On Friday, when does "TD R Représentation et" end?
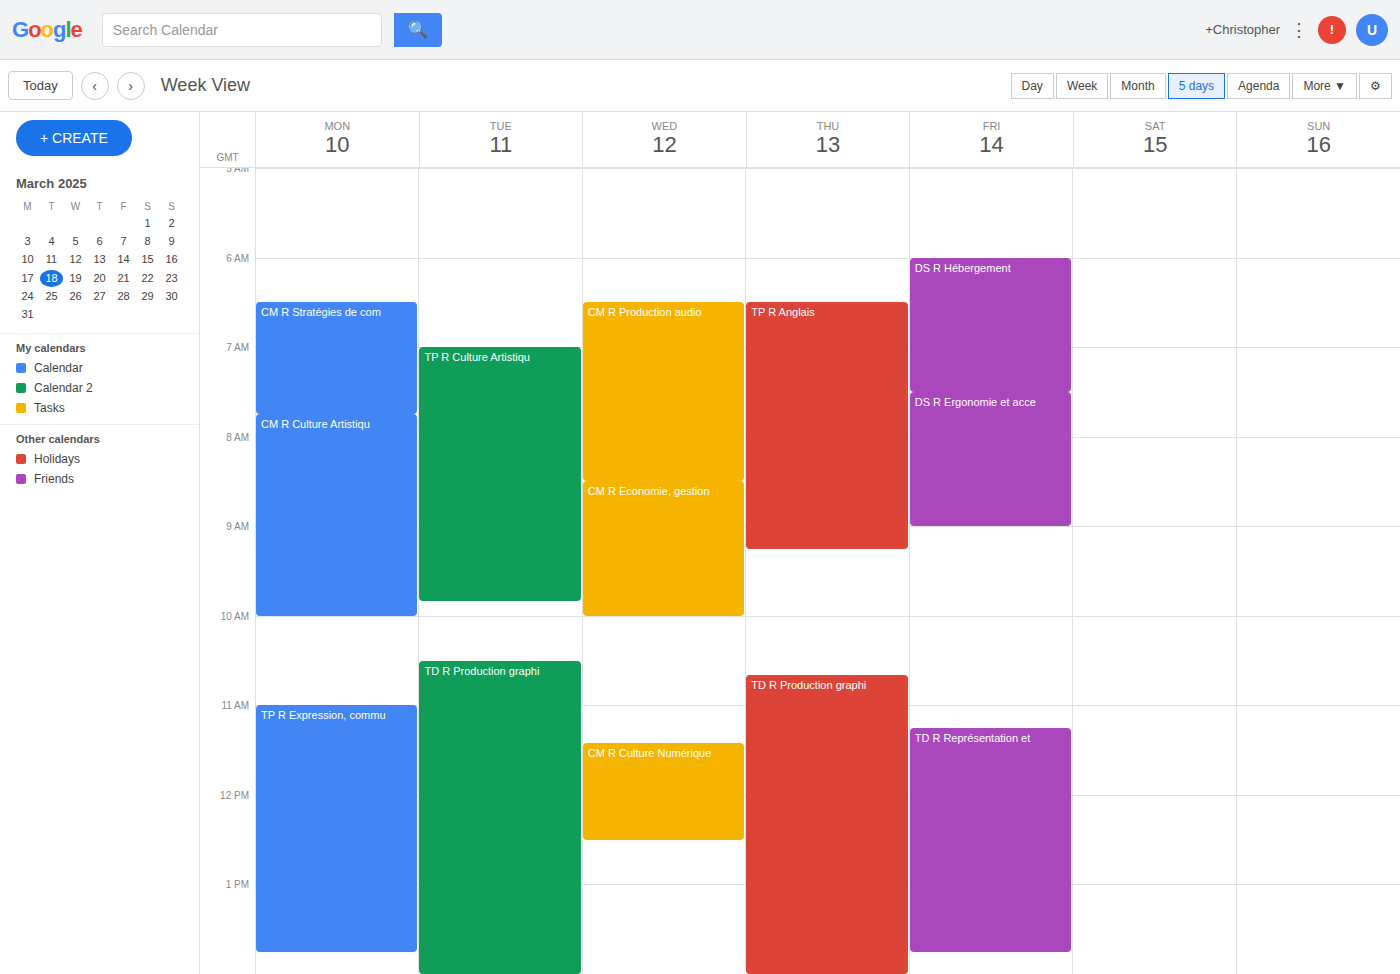
1:45 PM